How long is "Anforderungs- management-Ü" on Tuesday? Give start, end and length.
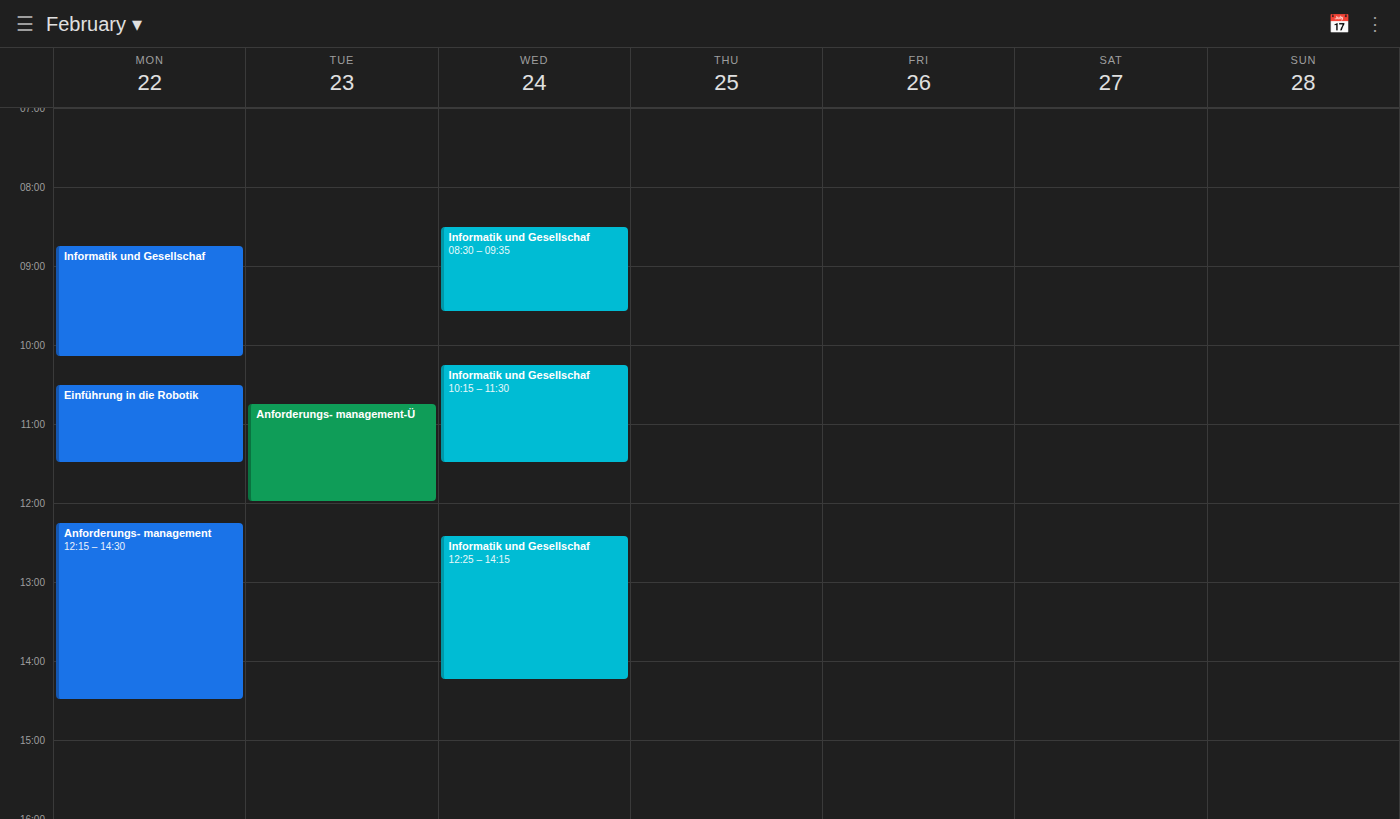
10:45 AM to 12:00 PM, 1 hour 15 minutes